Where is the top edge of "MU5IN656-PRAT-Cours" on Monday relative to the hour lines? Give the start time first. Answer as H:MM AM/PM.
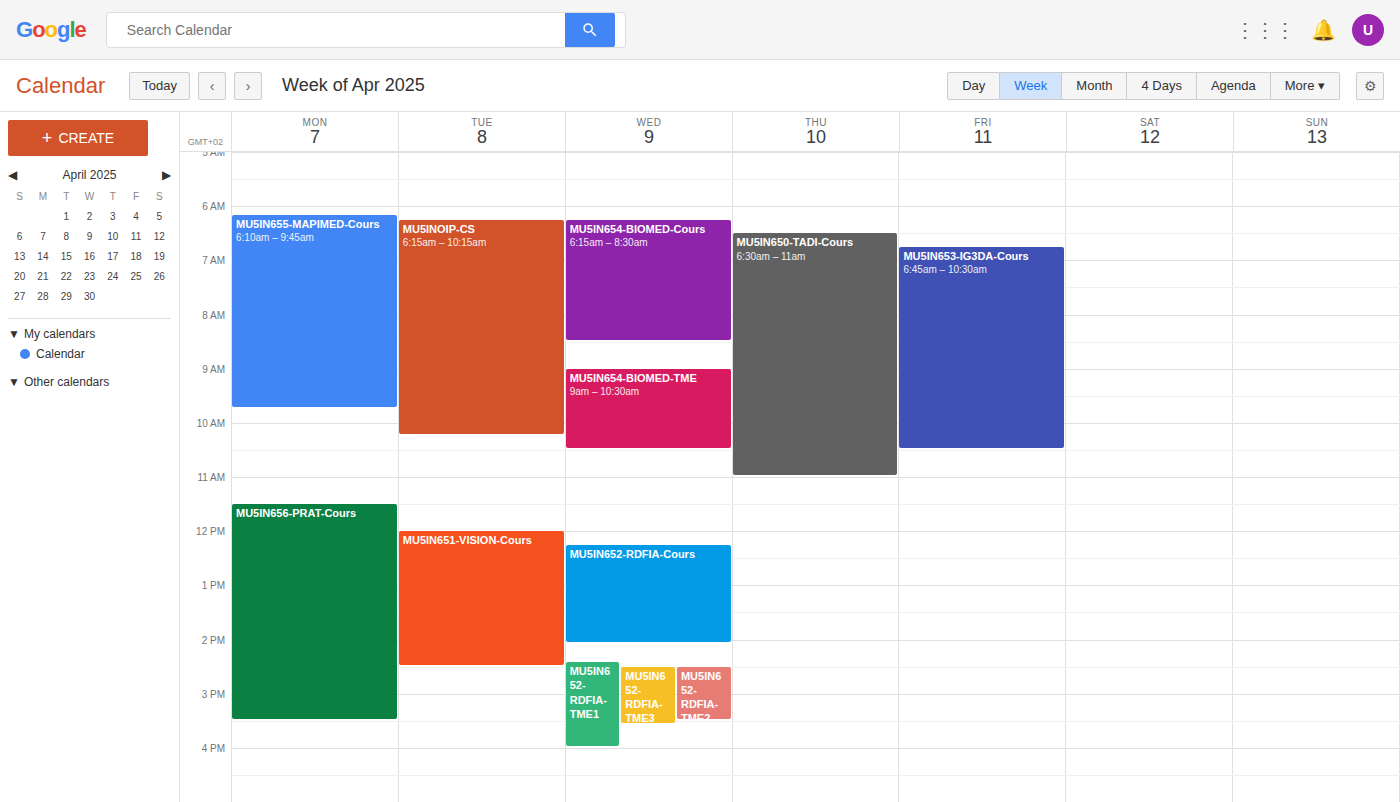
11:30 AM -- halfway between the 11 AM and 12 PM lines.